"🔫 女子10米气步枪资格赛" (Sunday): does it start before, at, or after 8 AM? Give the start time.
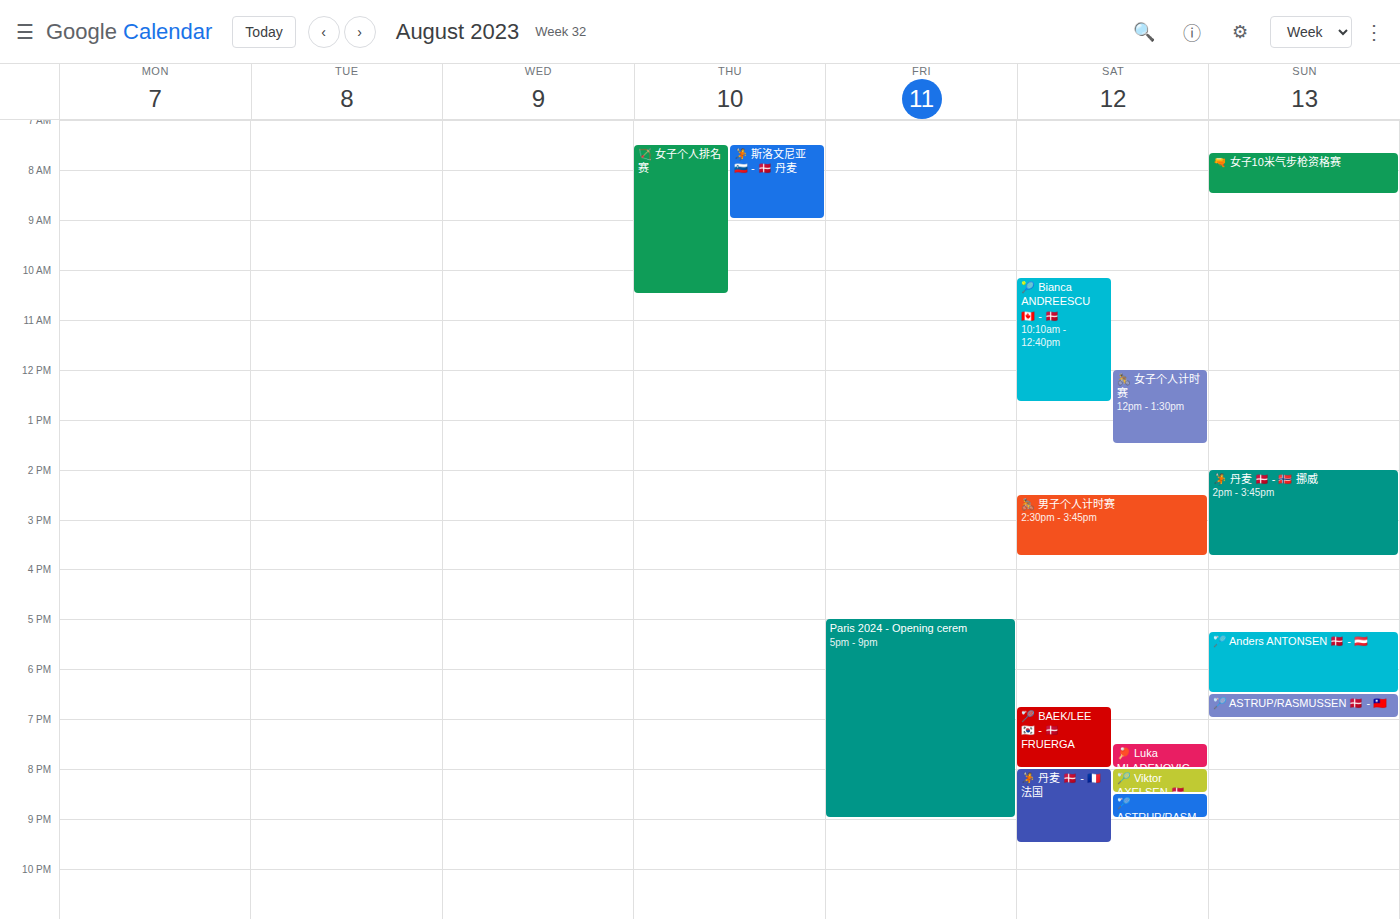
7:40 AM -- before 8 AM, 20 minutes above the 8 AM line.